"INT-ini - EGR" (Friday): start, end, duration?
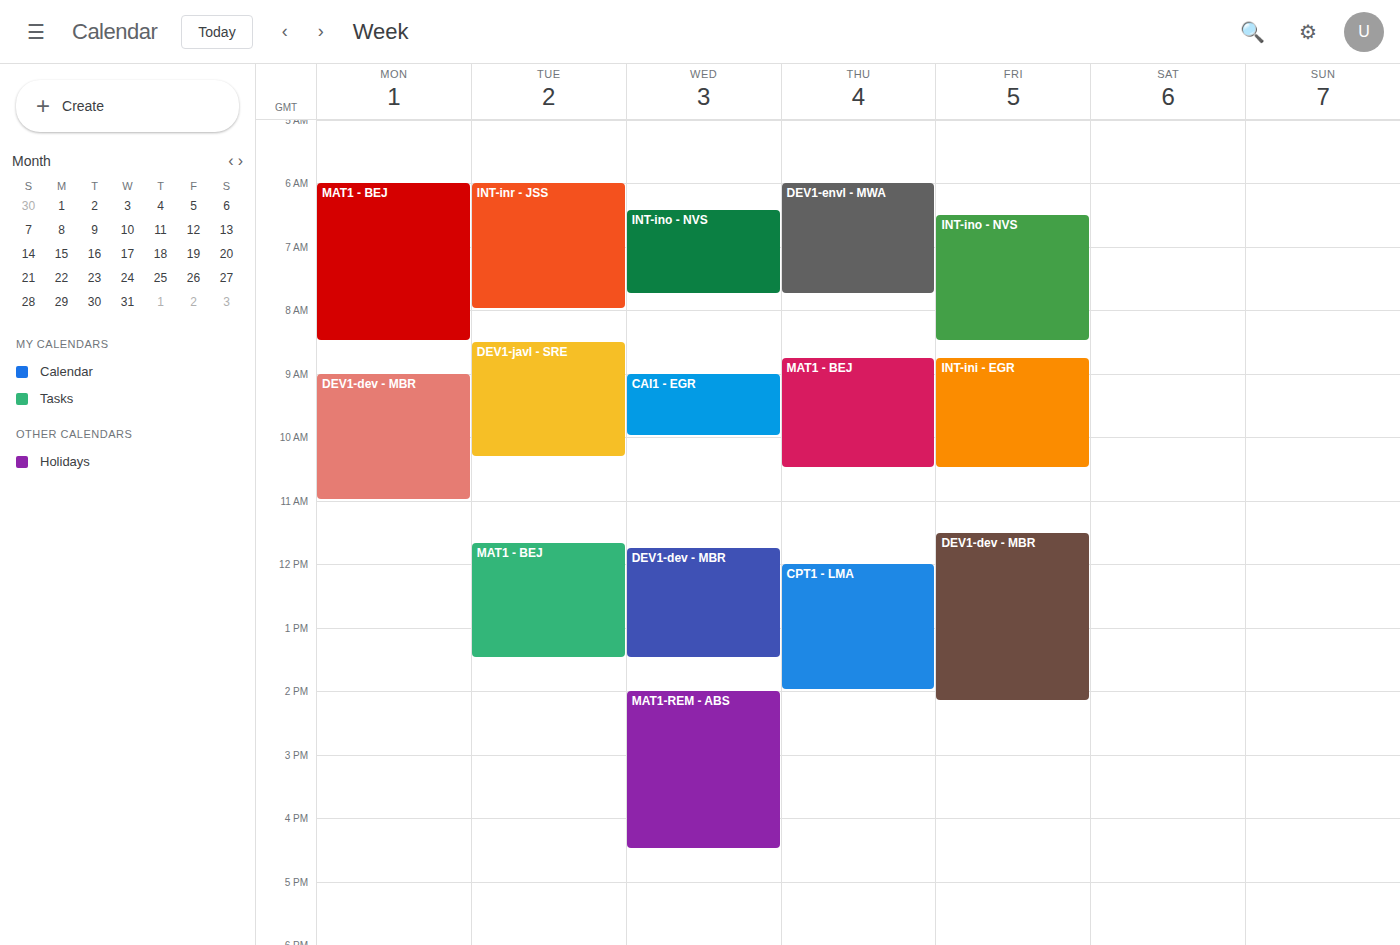
8:45 AM to 10:30 AM, 1 hour 45 minutes